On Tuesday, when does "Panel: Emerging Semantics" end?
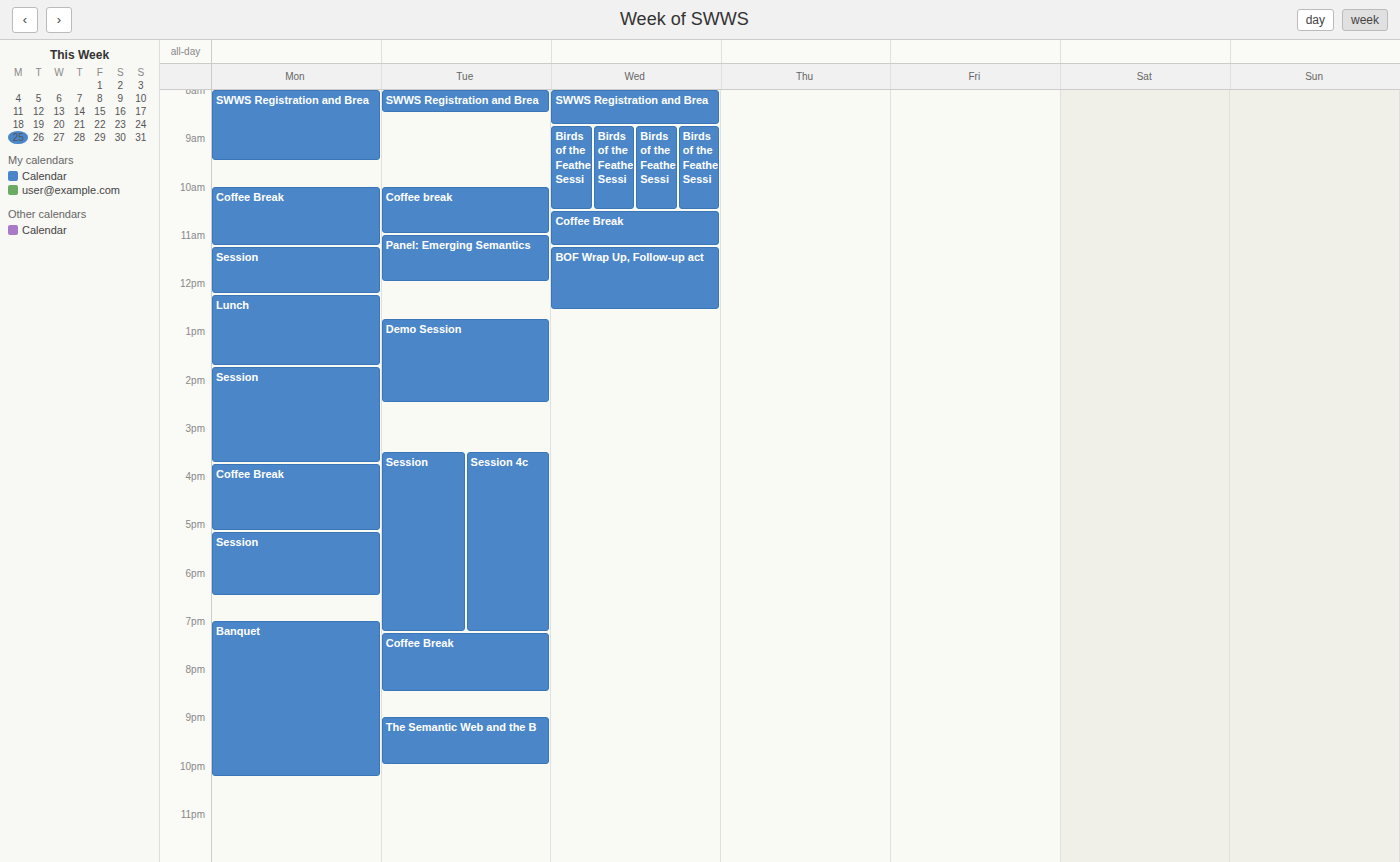
12:00 PM